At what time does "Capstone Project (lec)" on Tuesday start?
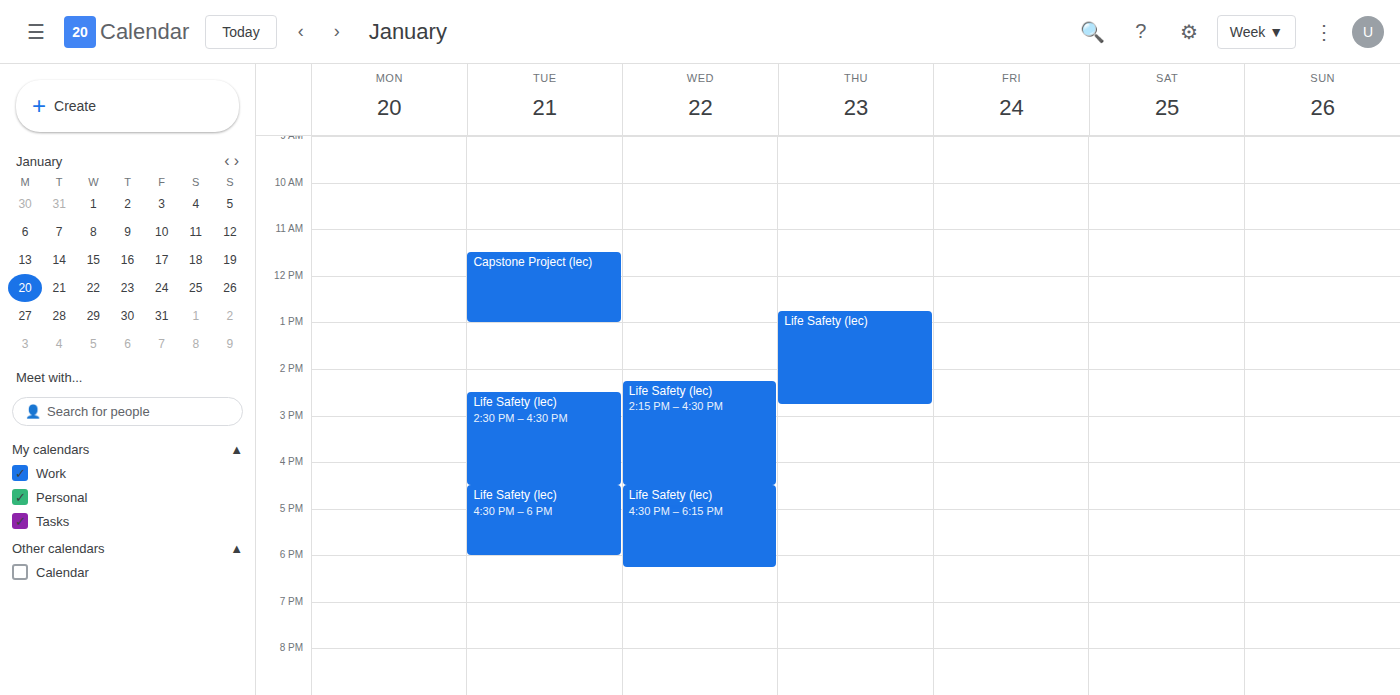
11:30 AM